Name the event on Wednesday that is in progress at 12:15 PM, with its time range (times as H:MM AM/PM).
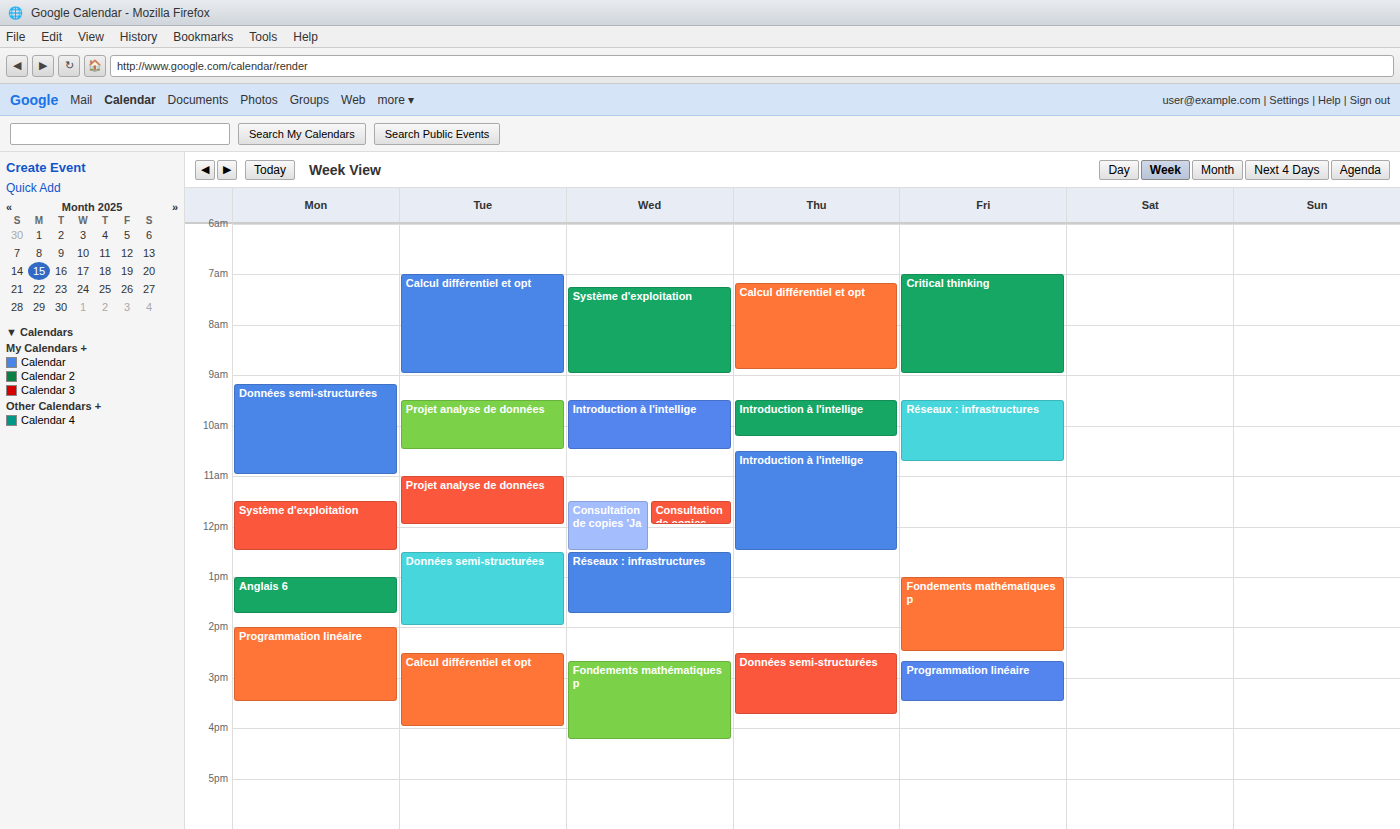
"Consultation de copies 'Ja", 11:30 AM to 12:30 PM